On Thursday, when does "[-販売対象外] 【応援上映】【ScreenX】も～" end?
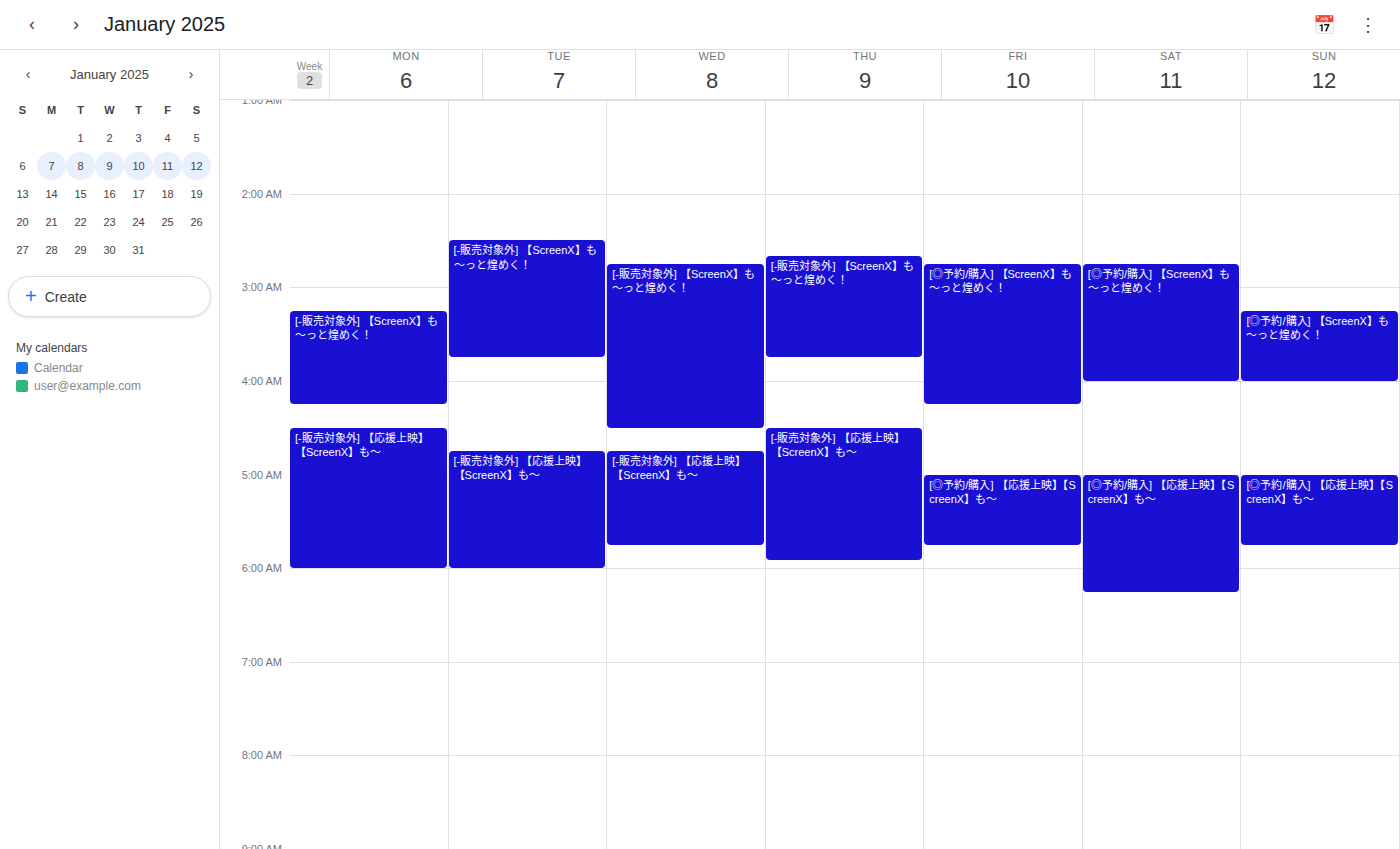
5:55 AM